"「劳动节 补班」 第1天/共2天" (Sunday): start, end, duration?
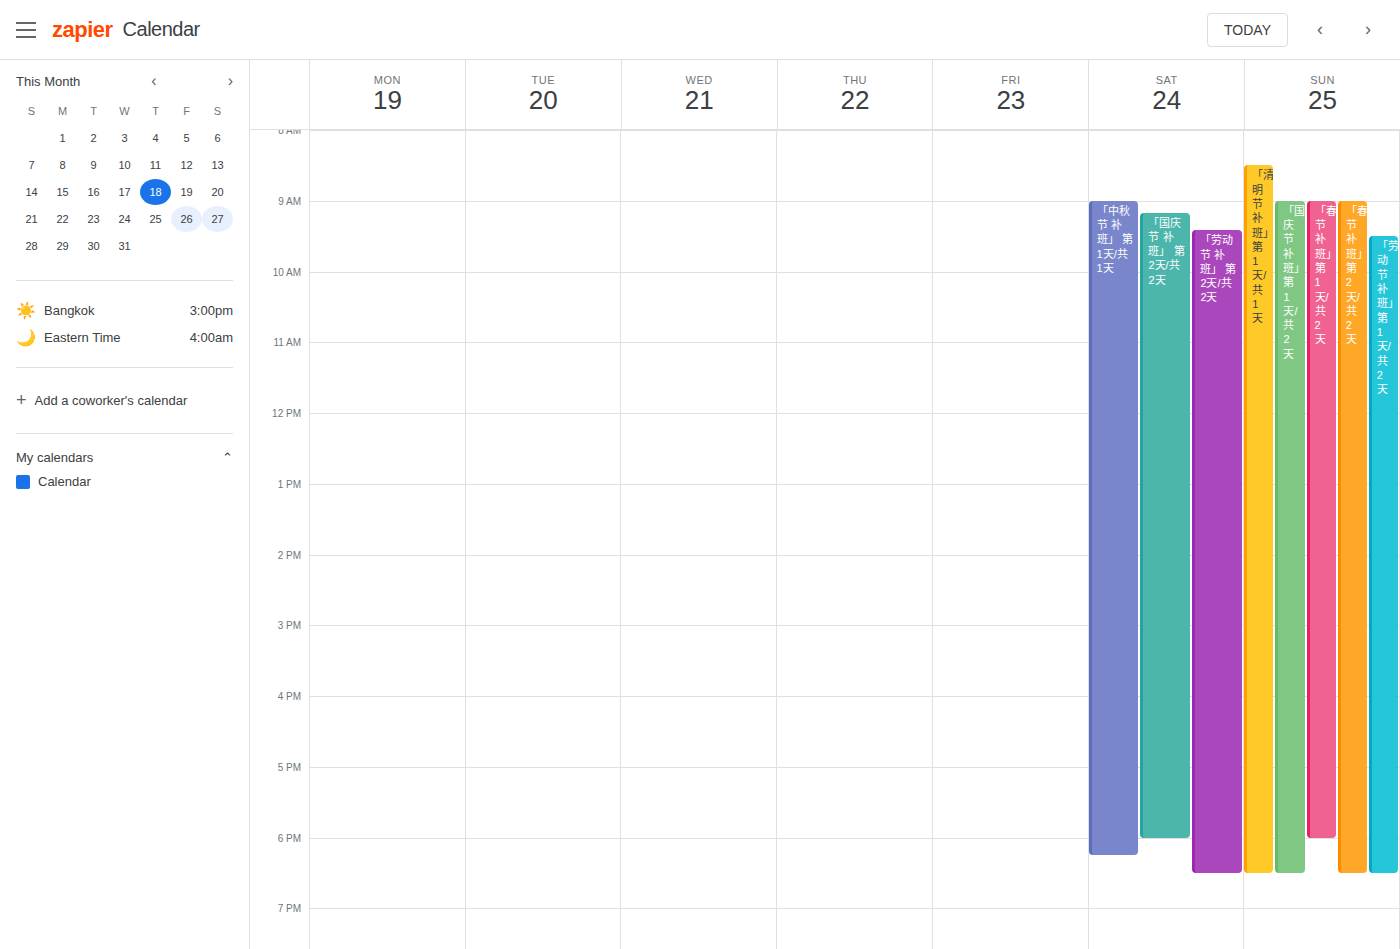
9:30 AM to 6:30 PM, 9 hours